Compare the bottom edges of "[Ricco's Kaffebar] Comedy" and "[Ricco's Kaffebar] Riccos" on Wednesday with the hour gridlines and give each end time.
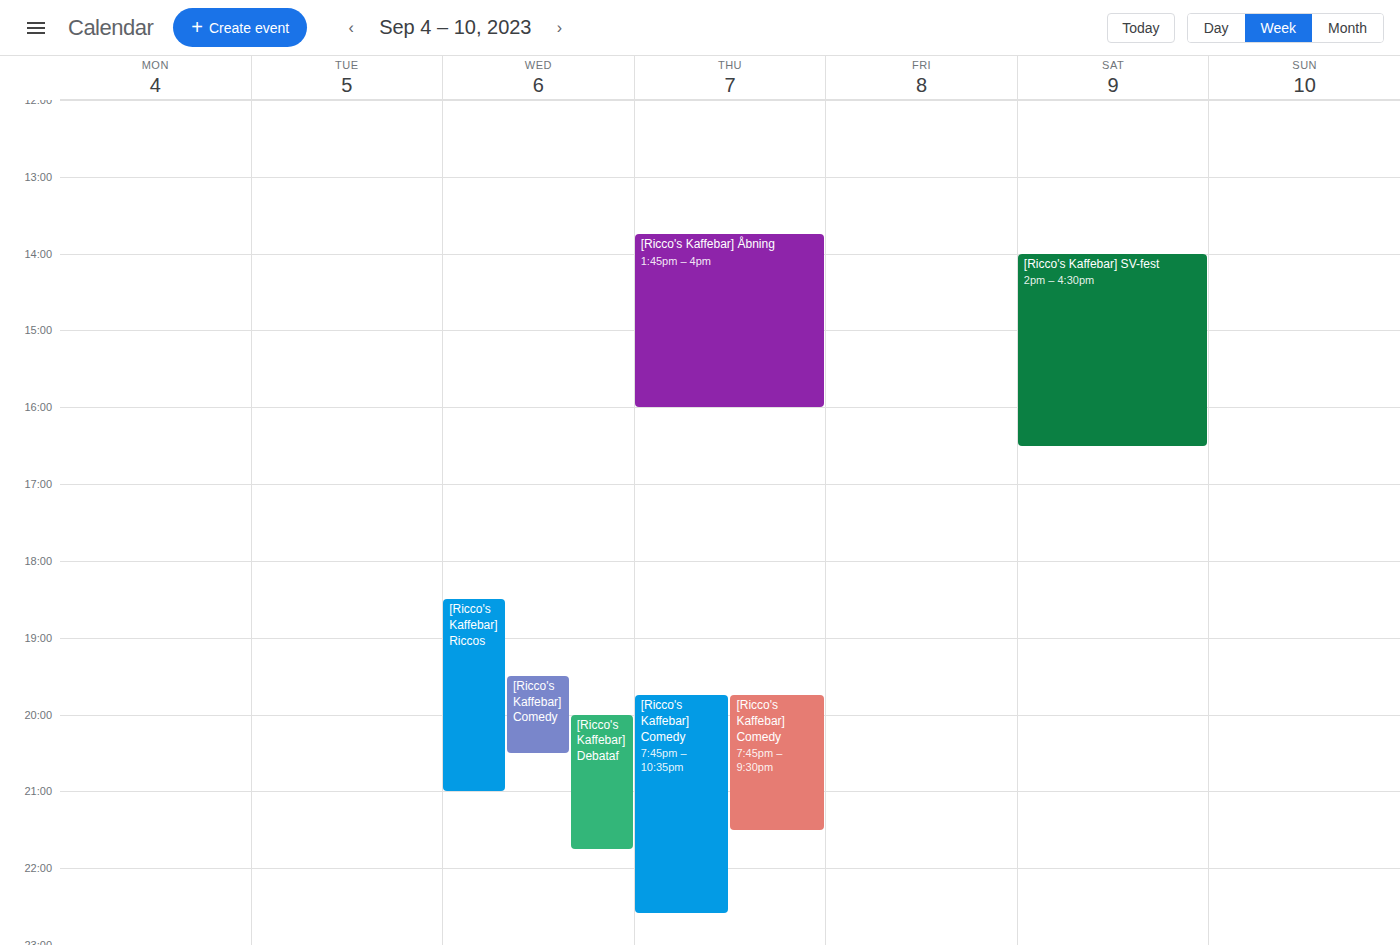
"[Ricco's Kaffebar] Comedy": 8:30 PM, halfway between the 8 PM and 9 PM lines. "[Ricco's Kaffebar] Riccos": 9:00 PM, exactly on the 9 PM line.